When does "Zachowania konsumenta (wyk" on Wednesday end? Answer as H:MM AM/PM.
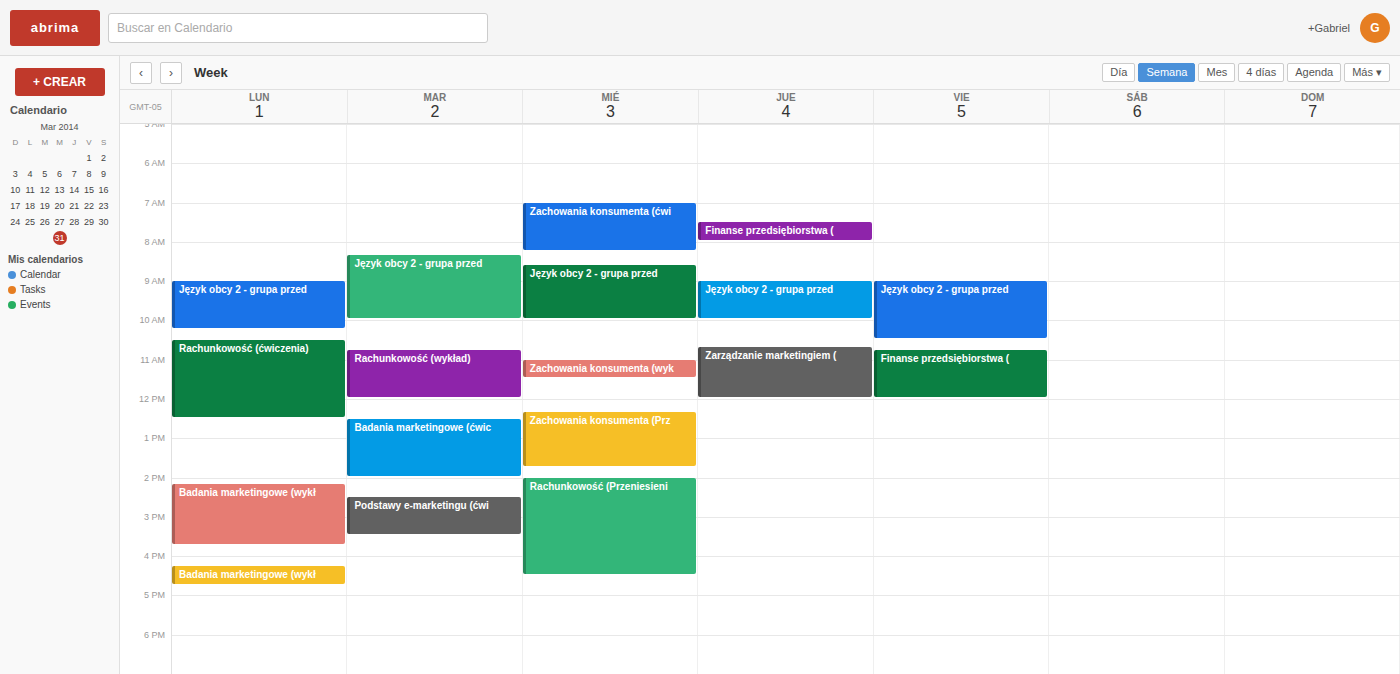
11:30 AM